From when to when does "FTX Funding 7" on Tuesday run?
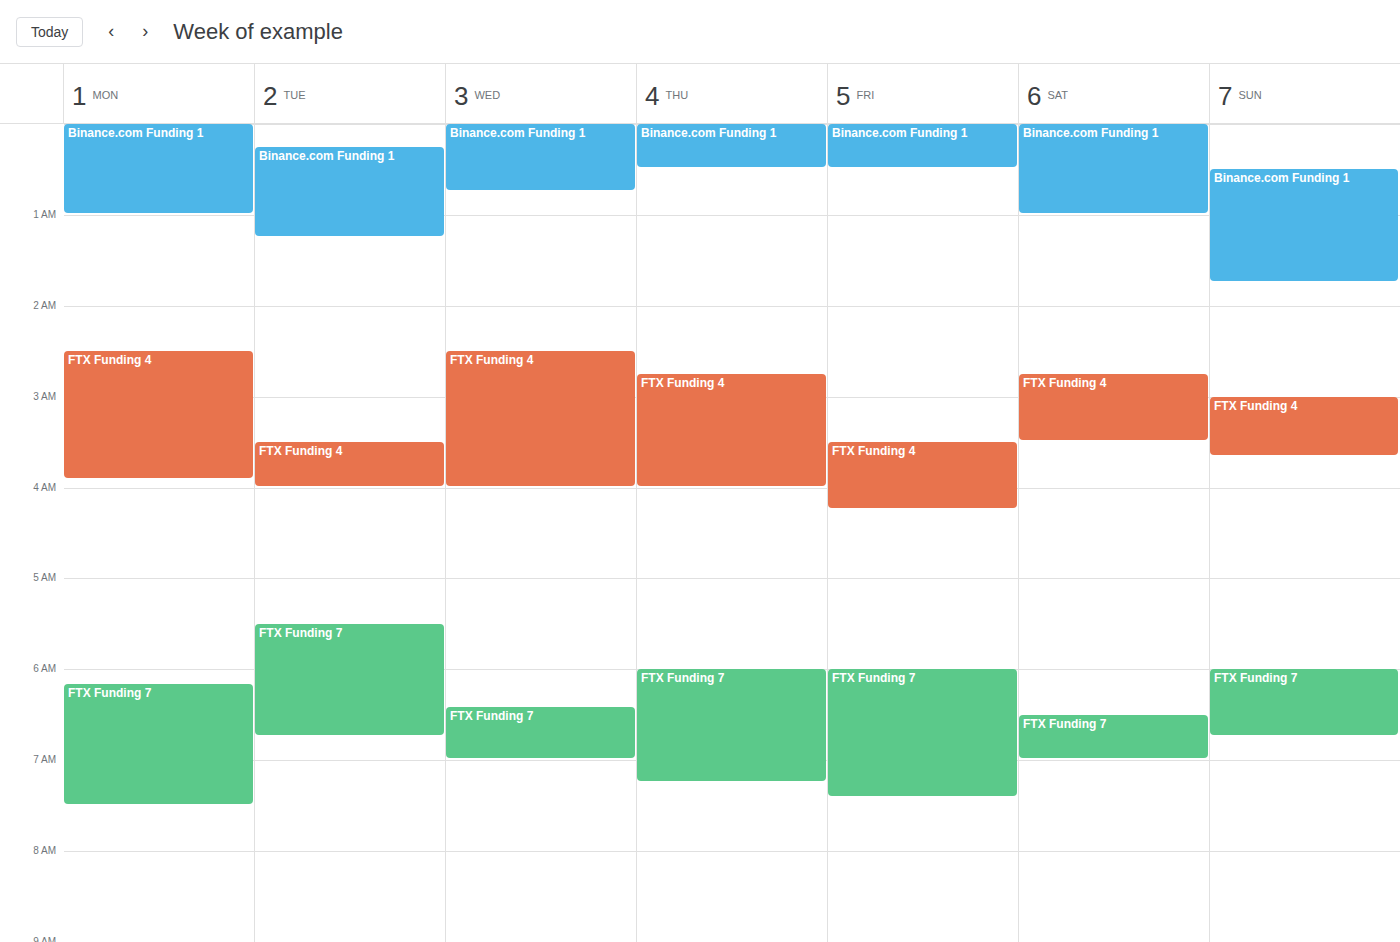
05:30 to 06:45